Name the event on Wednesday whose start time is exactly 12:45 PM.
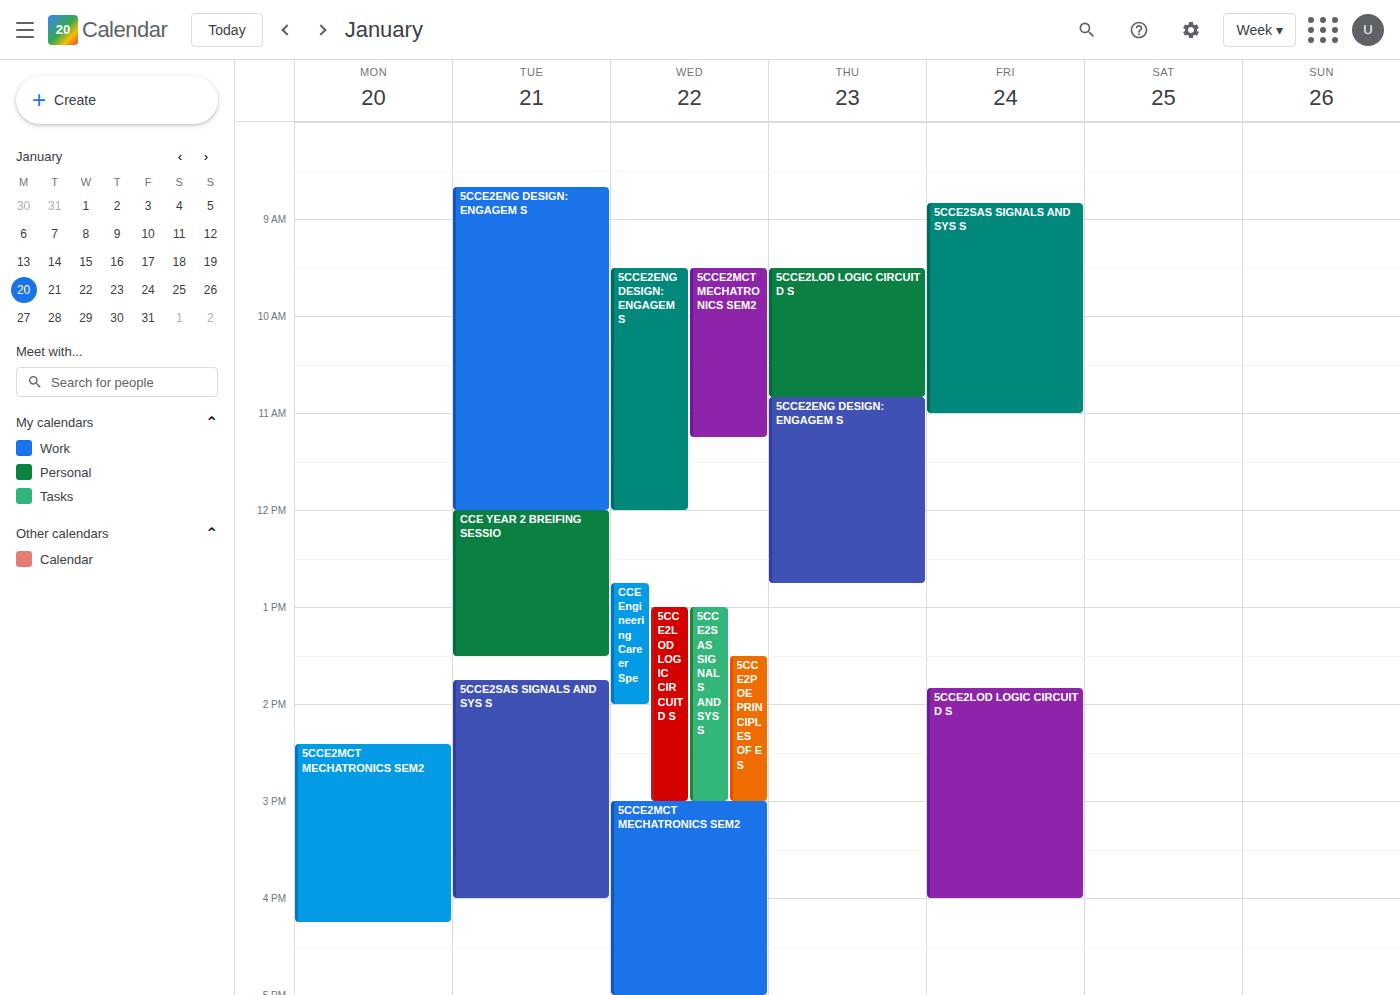
"CCE Engineering Career Spe"